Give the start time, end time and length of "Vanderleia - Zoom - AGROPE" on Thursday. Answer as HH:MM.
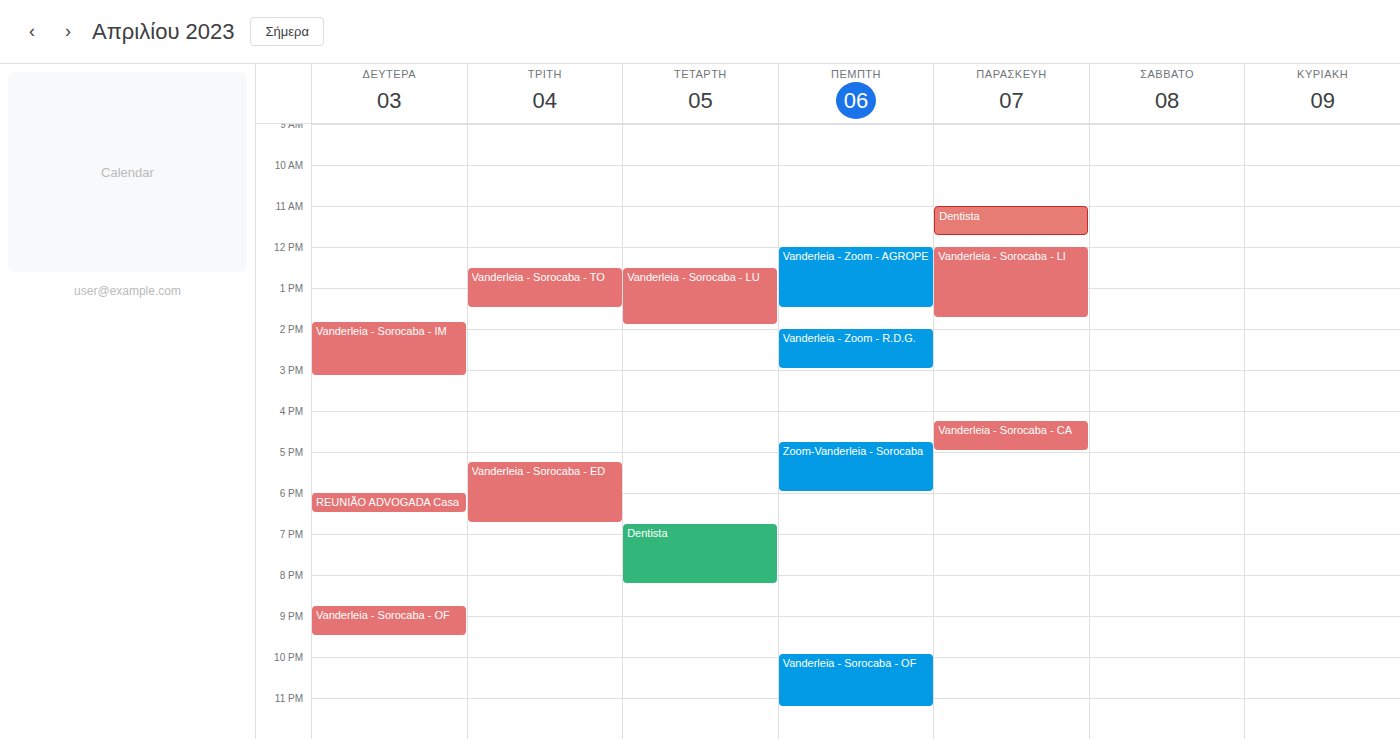
12:00 to 13:30, 1 hour 30 minutes